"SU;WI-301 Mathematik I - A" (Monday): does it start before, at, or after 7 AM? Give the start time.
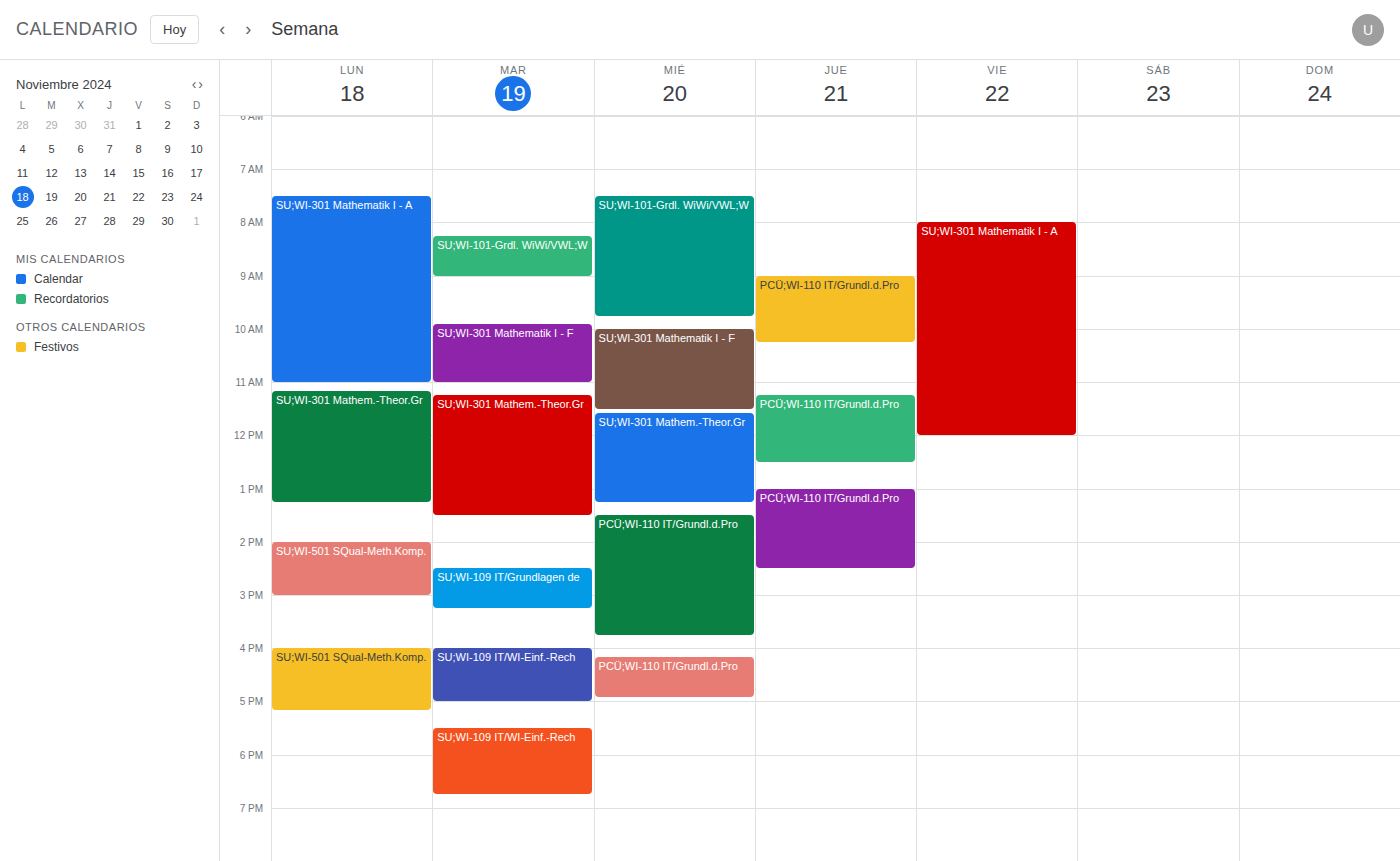
7:30 AM -- after 7 AM, 30 minutes below the 7 AM line.